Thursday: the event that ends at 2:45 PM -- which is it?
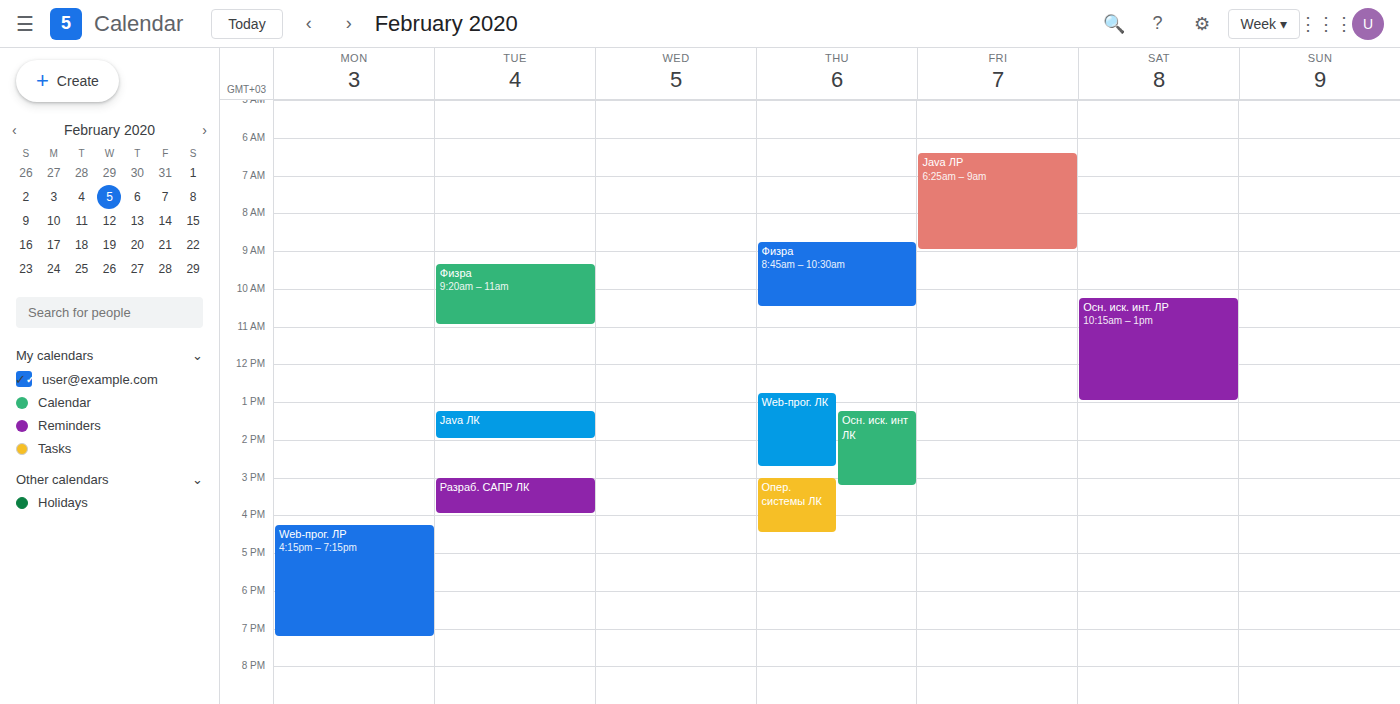
"Web-прог. ЛК"